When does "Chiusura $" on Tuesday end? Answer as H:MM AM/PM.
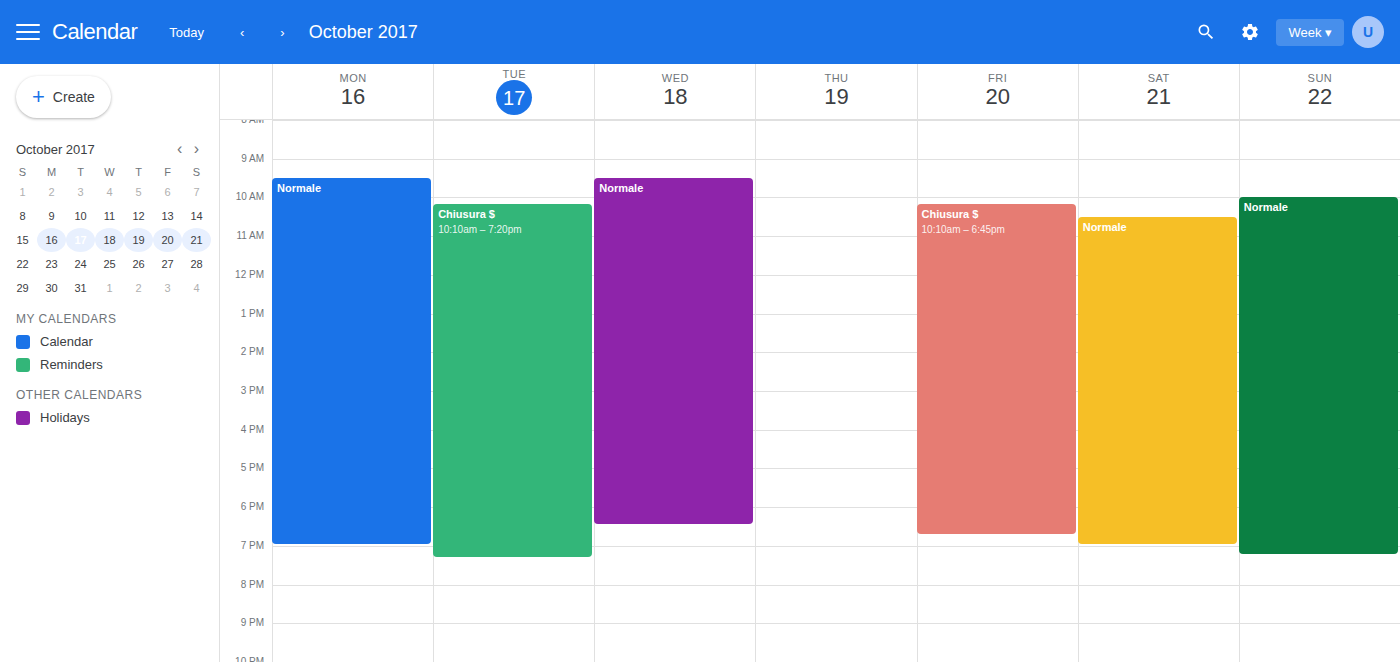
7:20 PM